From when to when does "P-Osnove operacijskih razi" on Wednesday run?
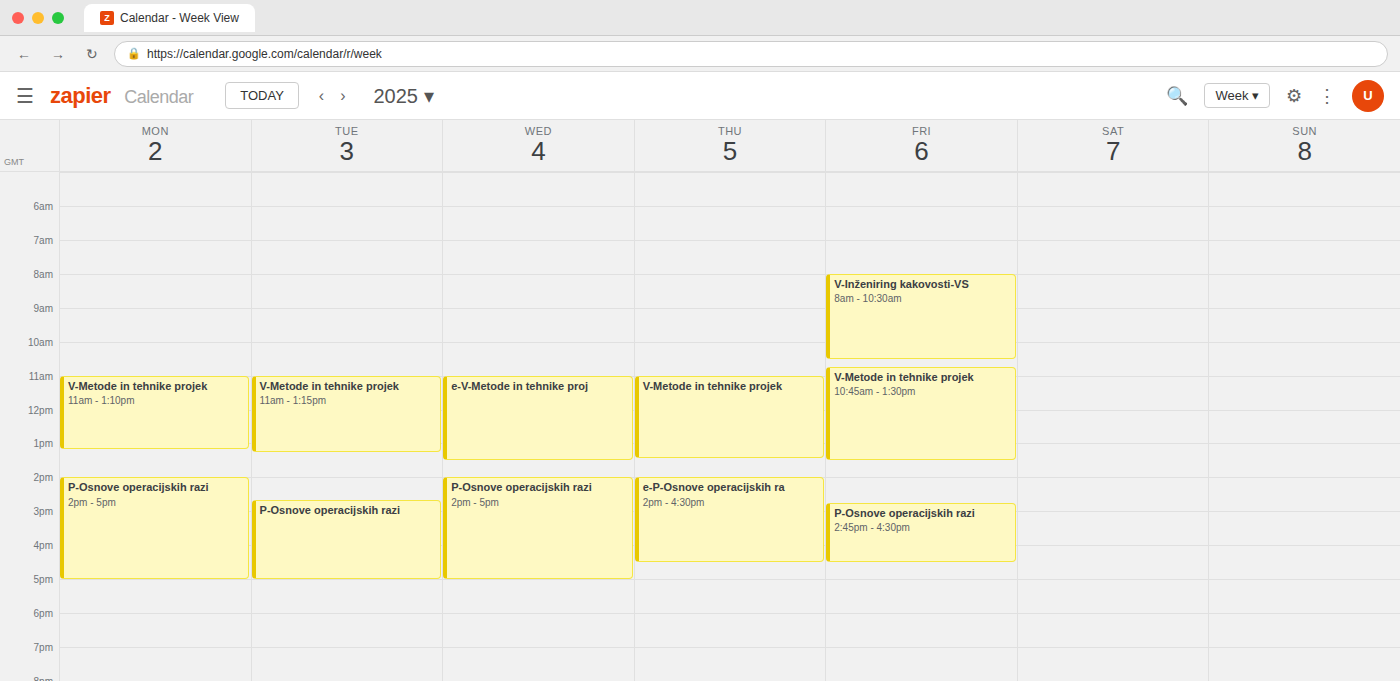
2:00 PM to 5:00 PM